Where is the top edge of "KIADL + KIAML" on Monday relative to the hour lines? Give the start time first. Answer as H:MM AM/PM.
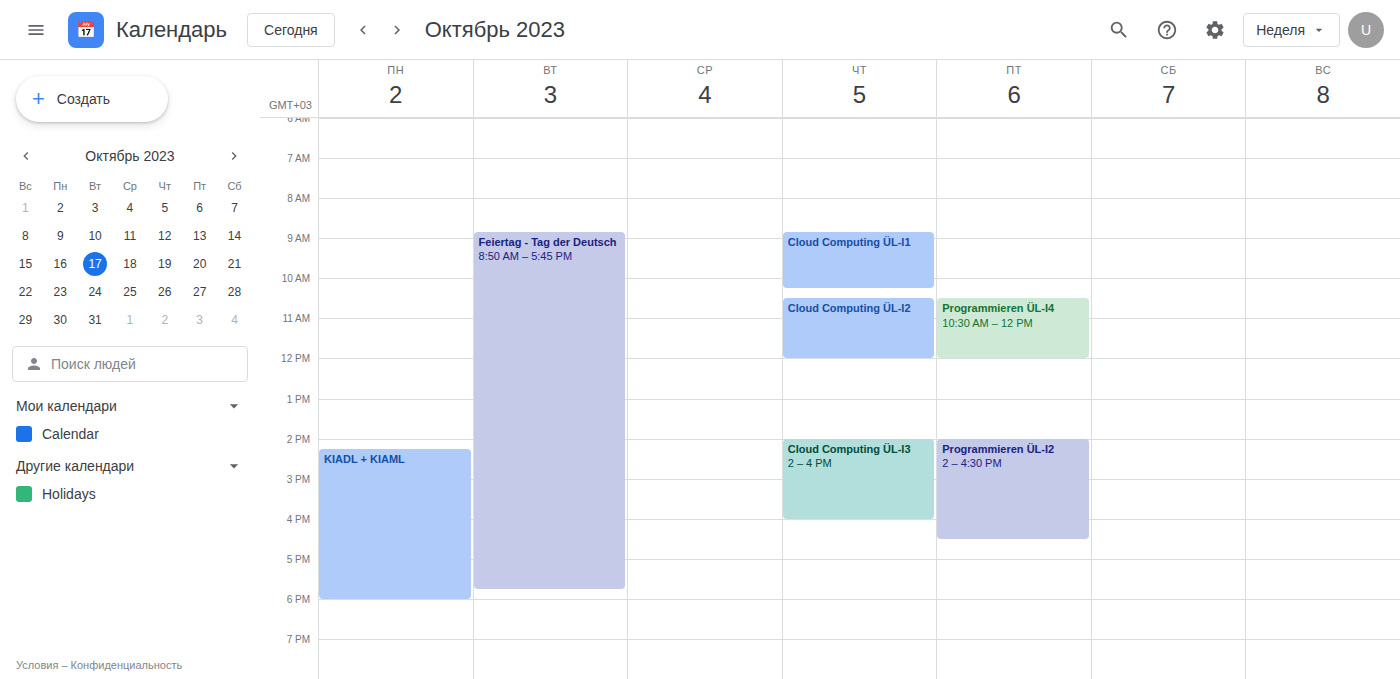
2:15 PM -- neither: a quarter of the way from the 2 PM line to the 3 PM line.